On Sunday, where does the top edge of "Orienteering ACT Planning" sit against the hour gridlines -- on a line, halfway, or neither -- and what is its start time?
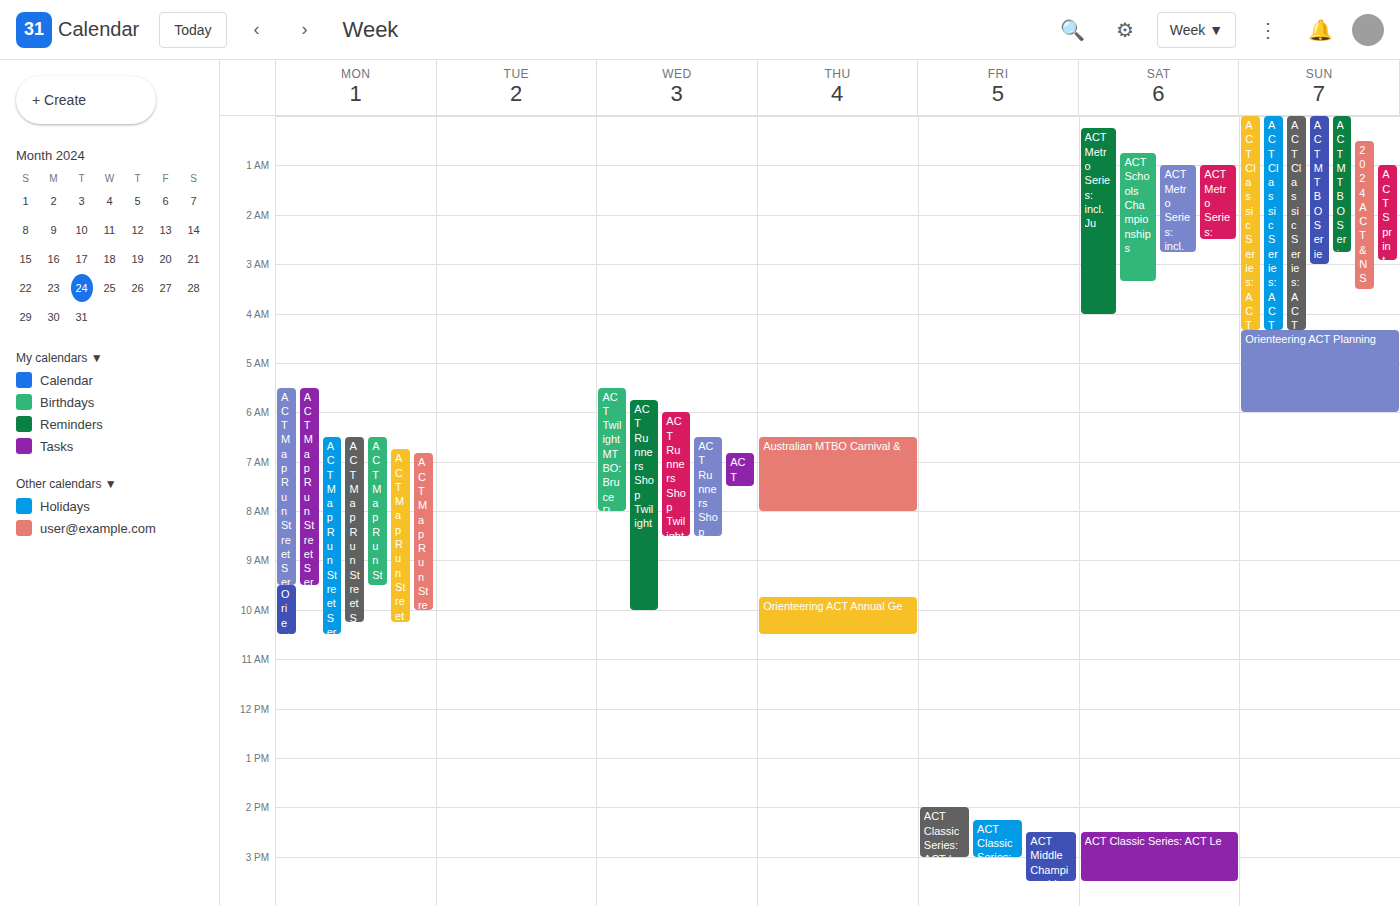
4:20 AM -- neither: 20 minutes below the 4 AM line and 40 minutes above the 5 AM line.